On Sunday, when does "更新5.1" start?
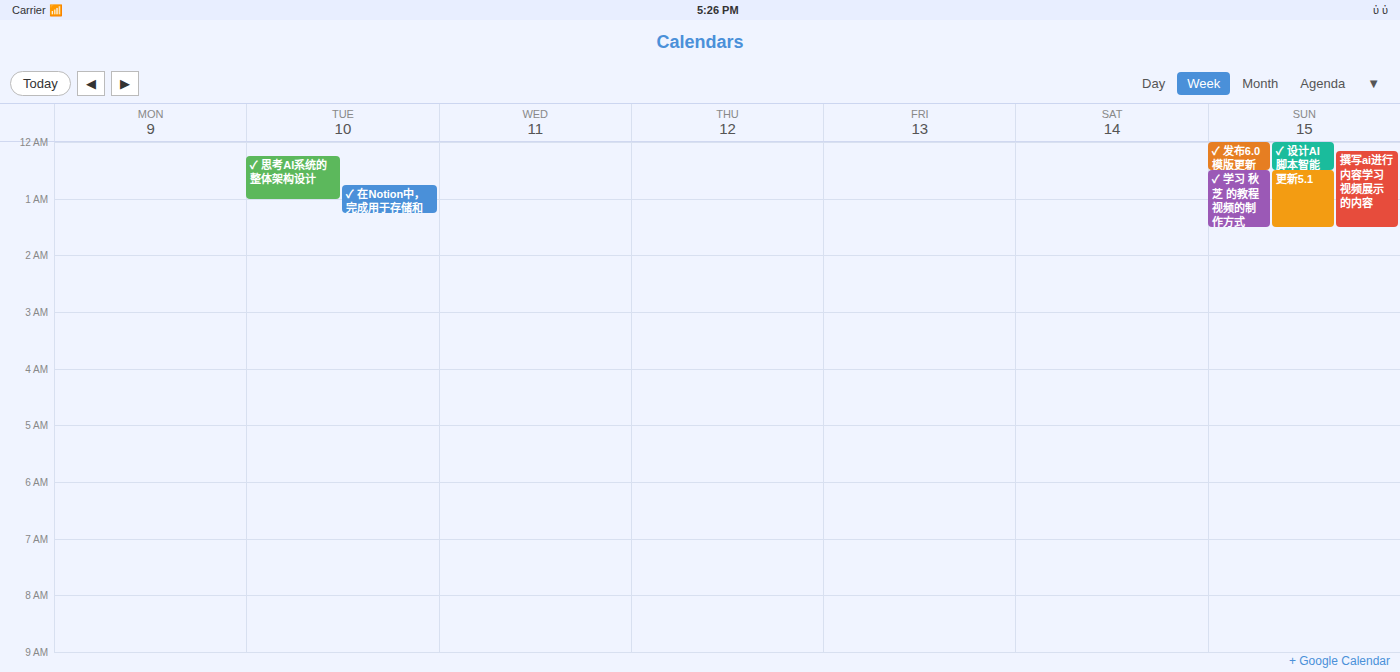
12:30 AM